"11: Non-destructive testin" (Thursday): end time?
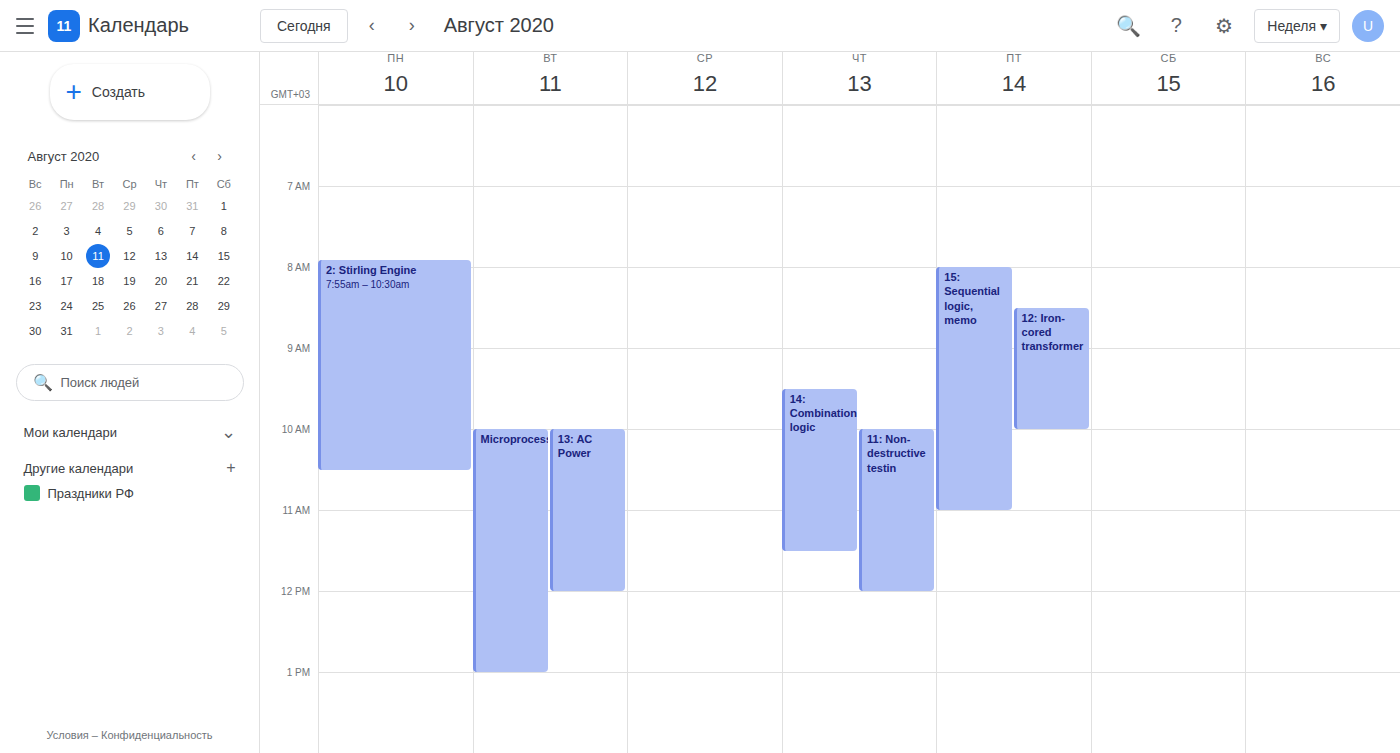
12:00 PM